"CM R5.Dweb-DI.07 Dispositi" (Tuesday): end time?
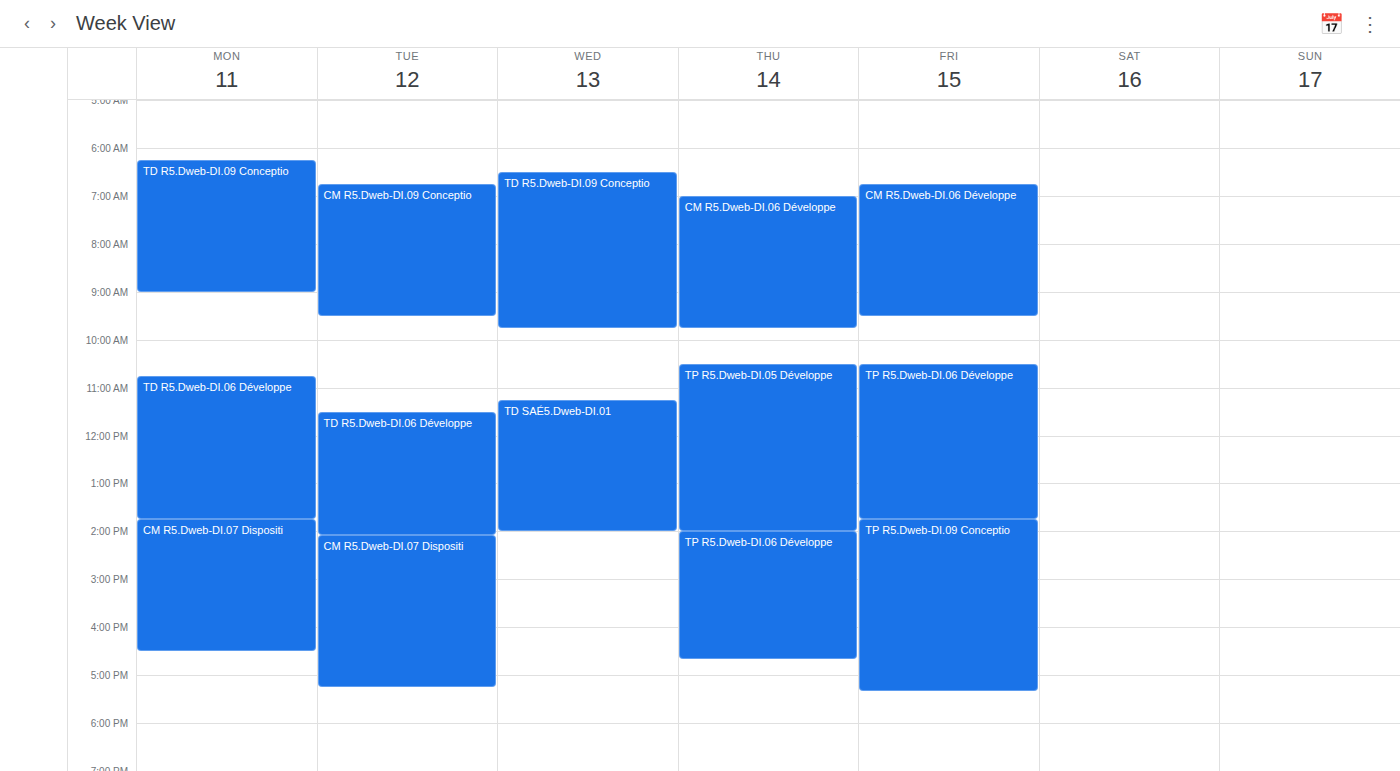
5:15 PM